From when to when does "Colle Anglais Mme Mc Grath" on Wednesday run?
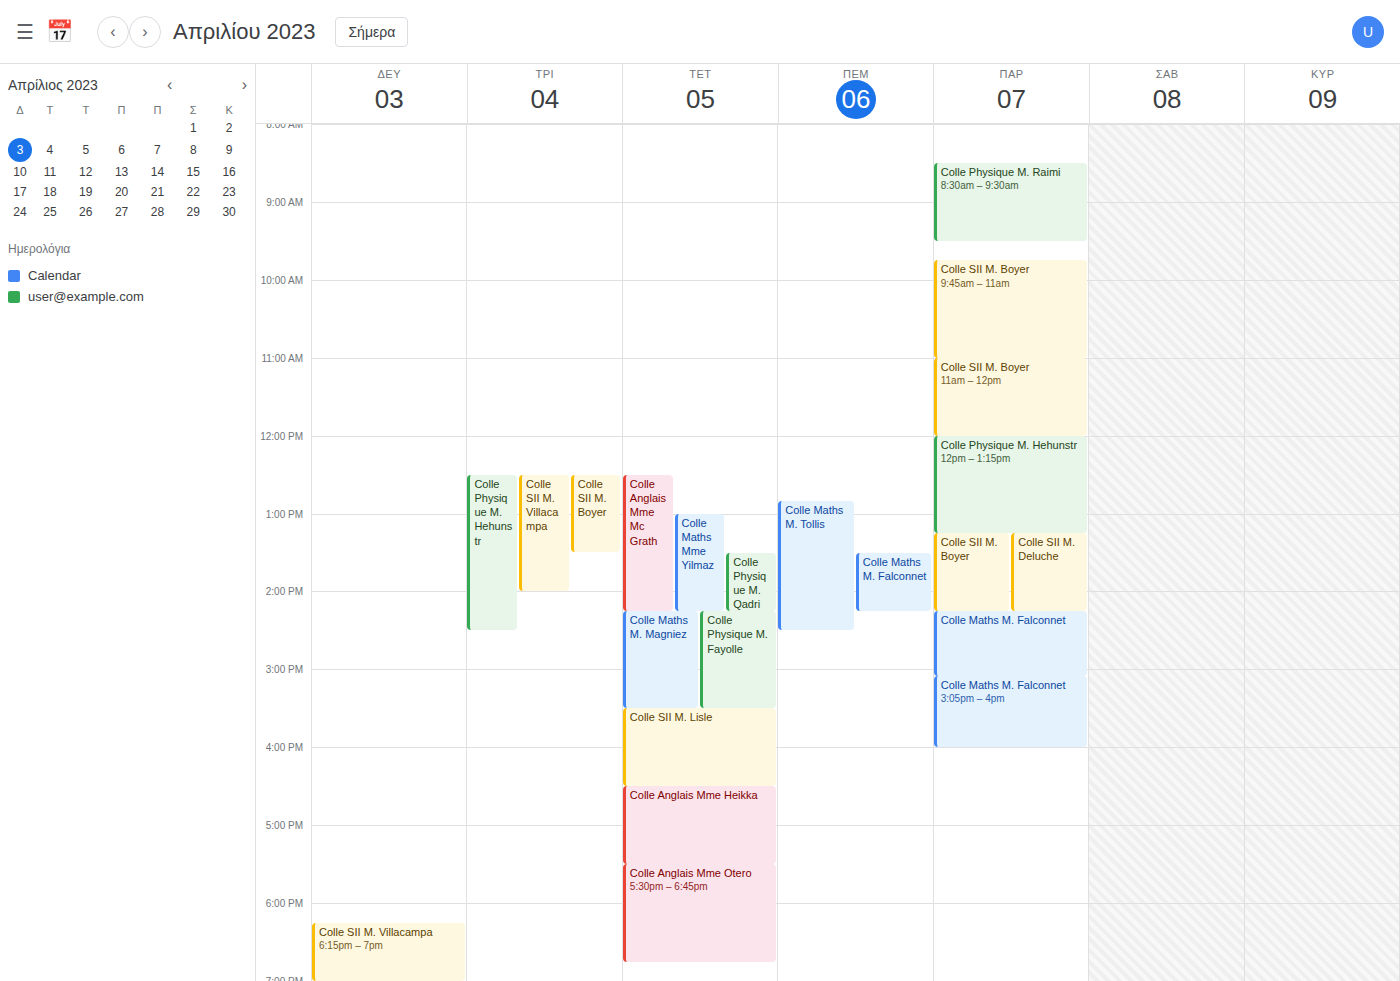
12:30 PM to 2:15 PM